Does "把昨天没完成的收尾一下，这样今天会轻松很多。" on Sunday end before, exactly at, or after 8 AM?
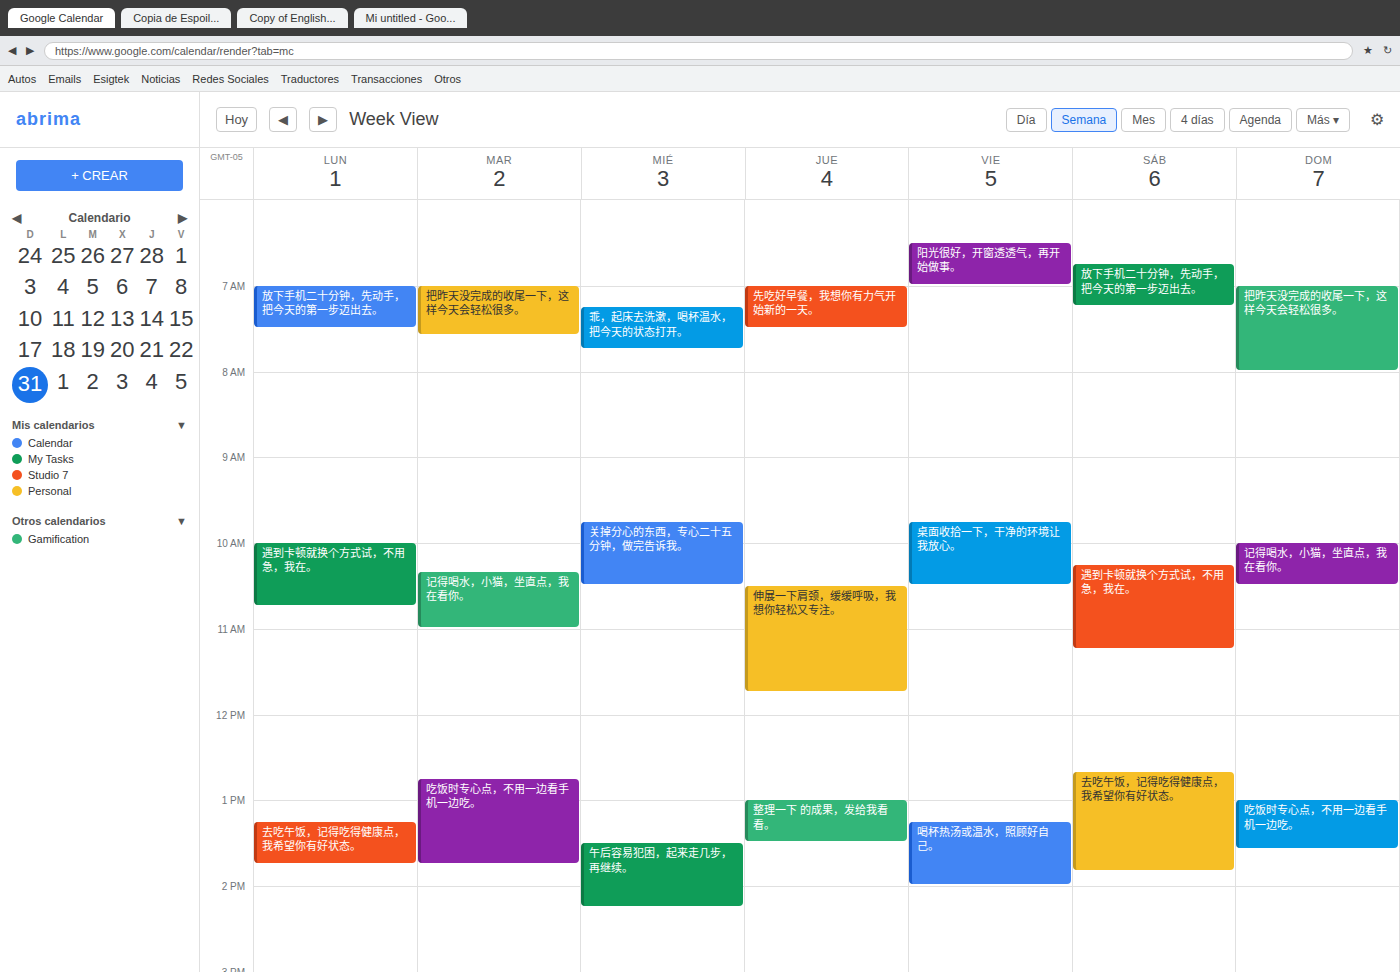
8:00 AM -- exactly at 8 AM, on the 8 AM line.